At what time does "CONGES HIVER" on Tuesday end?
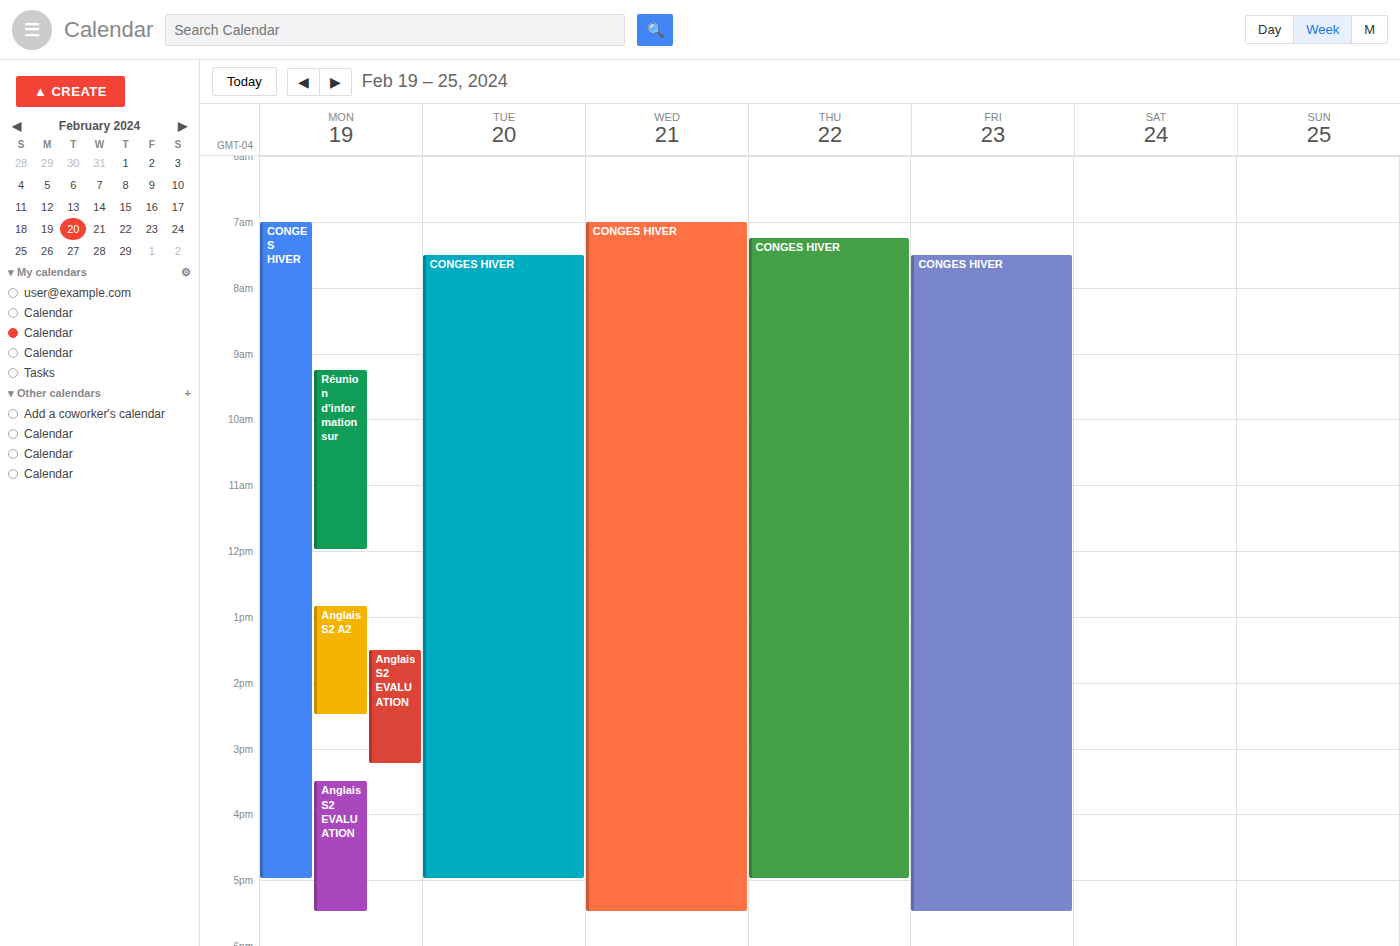
5:00 PM